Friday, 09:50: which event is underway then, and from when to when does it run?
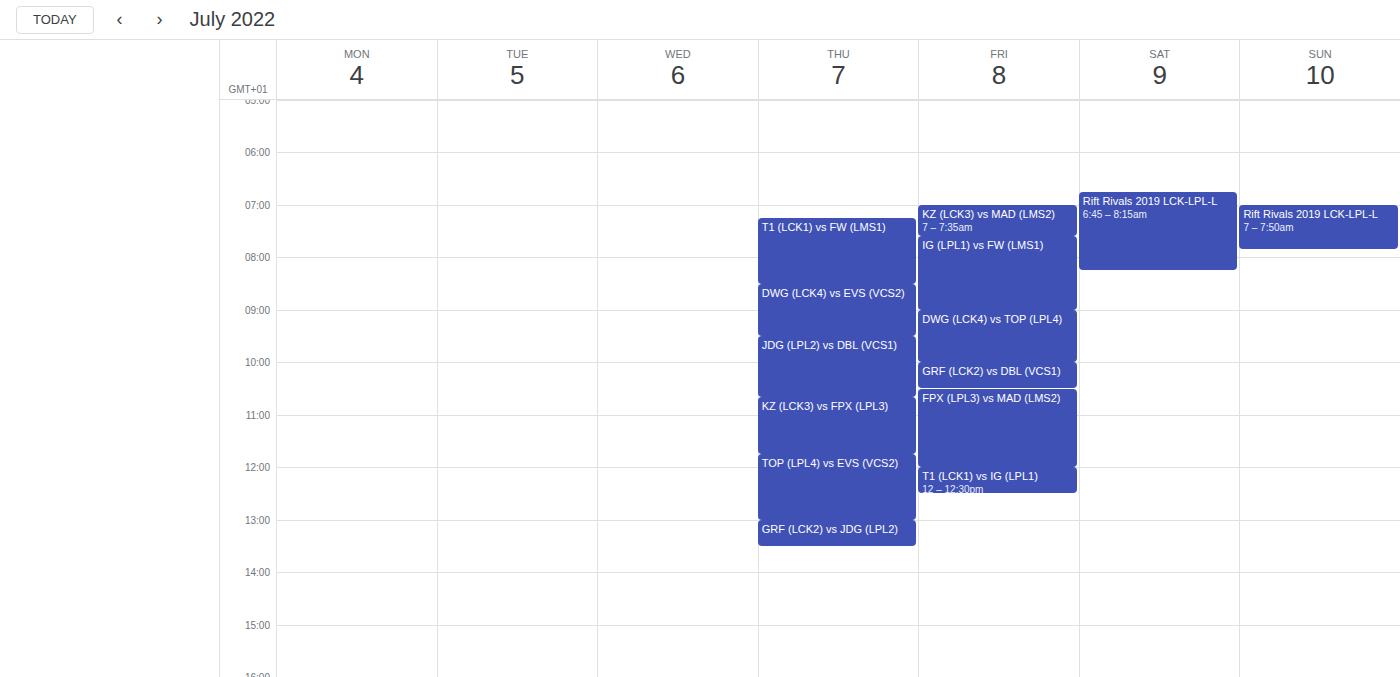
"DWG (LCK4) vs TOP (LPL4)", 09:00 to 10:00